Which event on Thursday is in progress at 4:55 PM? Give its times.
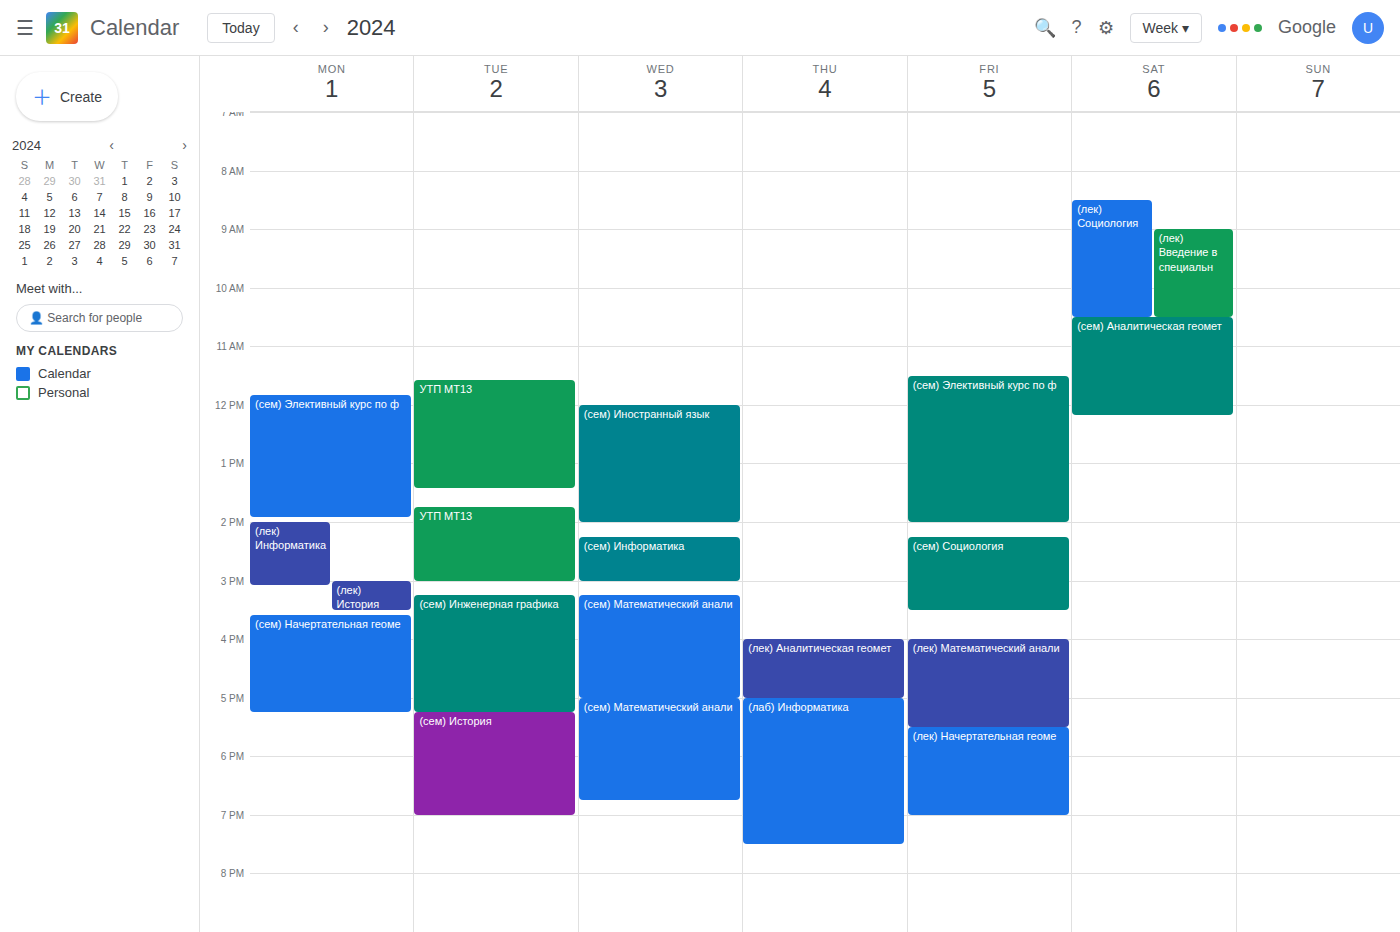
"(лек) Аналитическая геомет", 4:00 PM to 5:00 PM